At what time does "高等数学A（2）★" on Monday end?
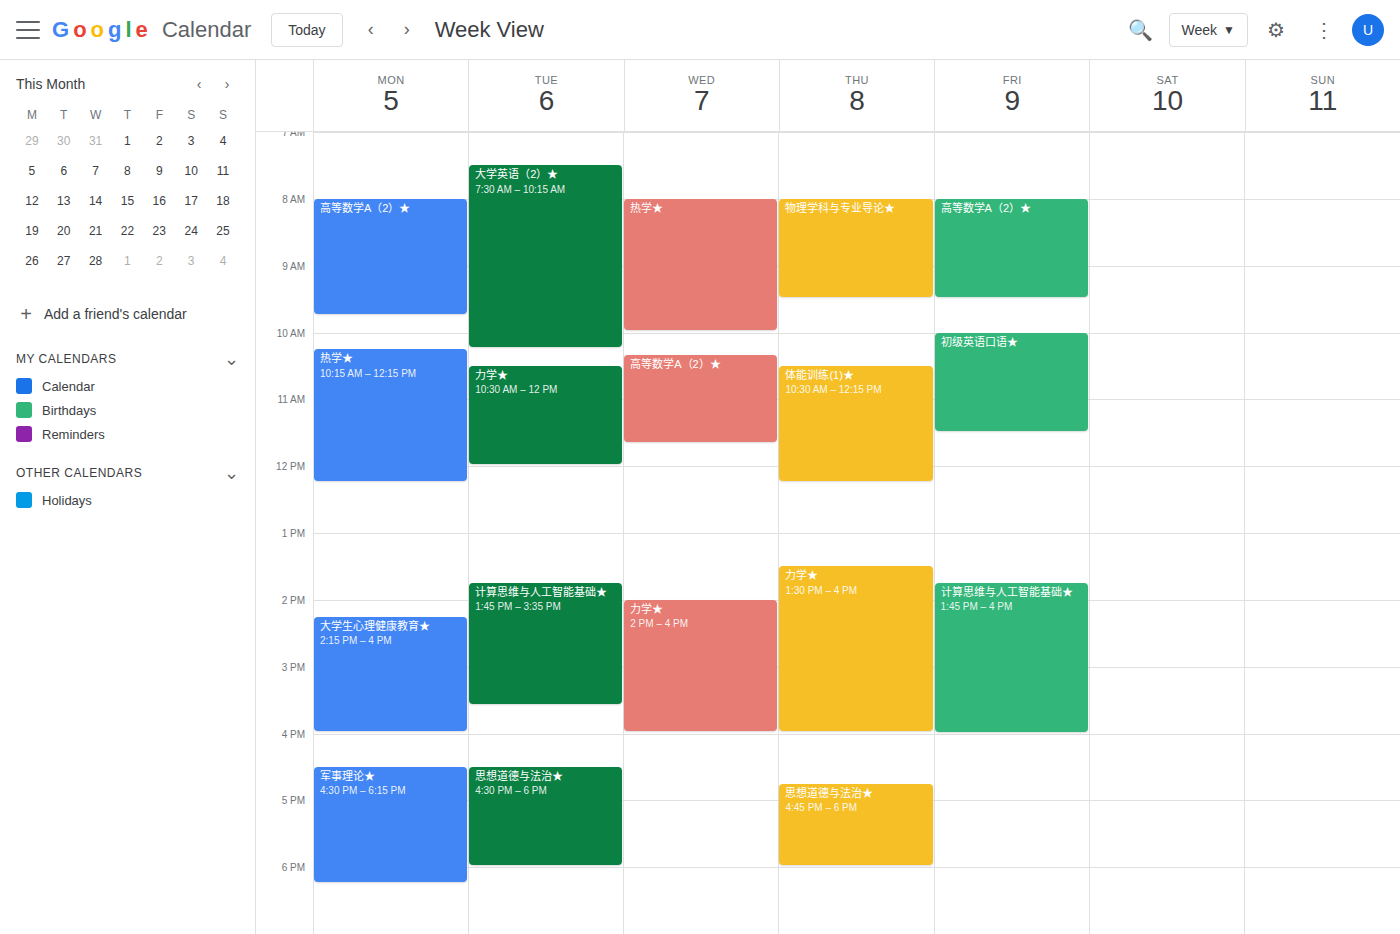
9:45 AM